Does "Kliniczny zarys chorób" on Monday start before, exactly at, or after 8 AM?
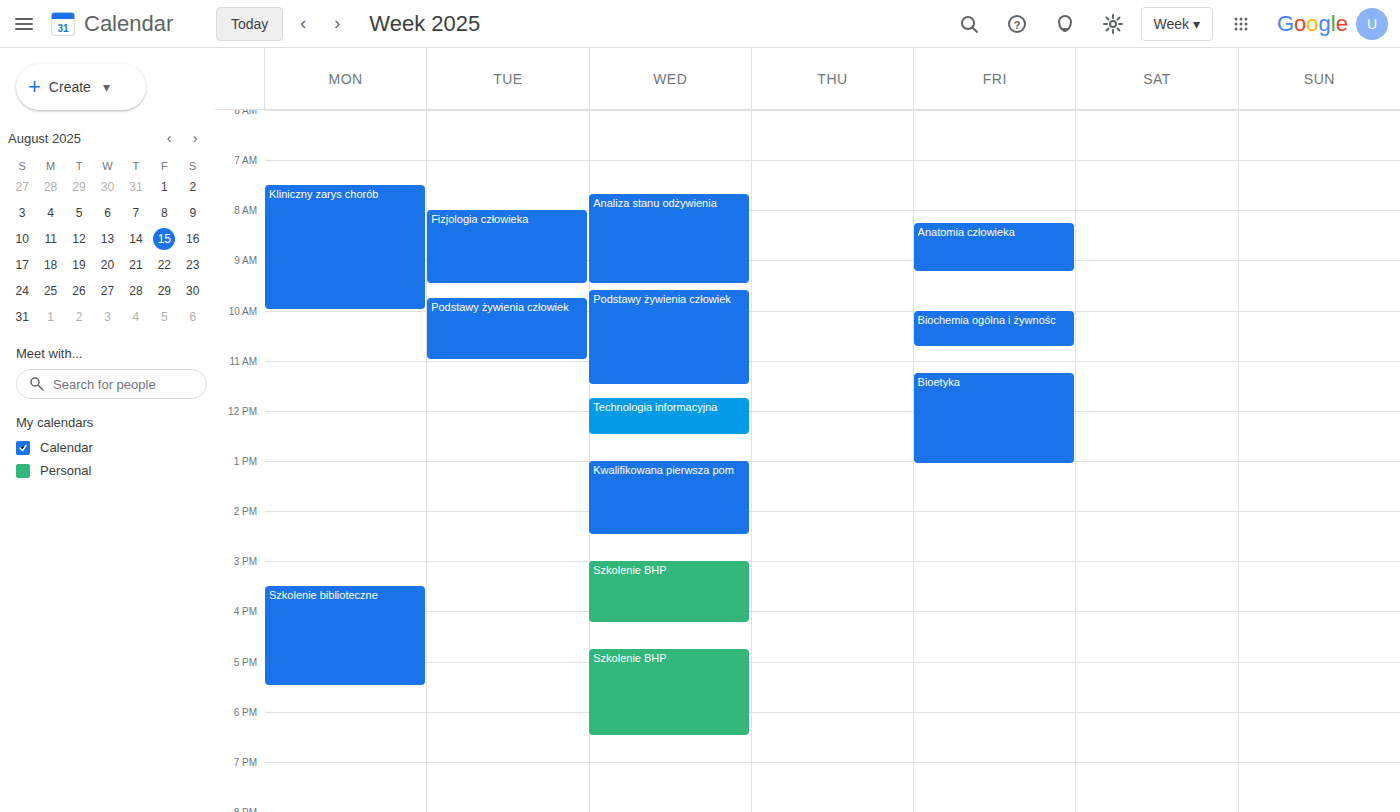
7:30 AM -- before 8 AM, 30 minutes above the 8 AM line.